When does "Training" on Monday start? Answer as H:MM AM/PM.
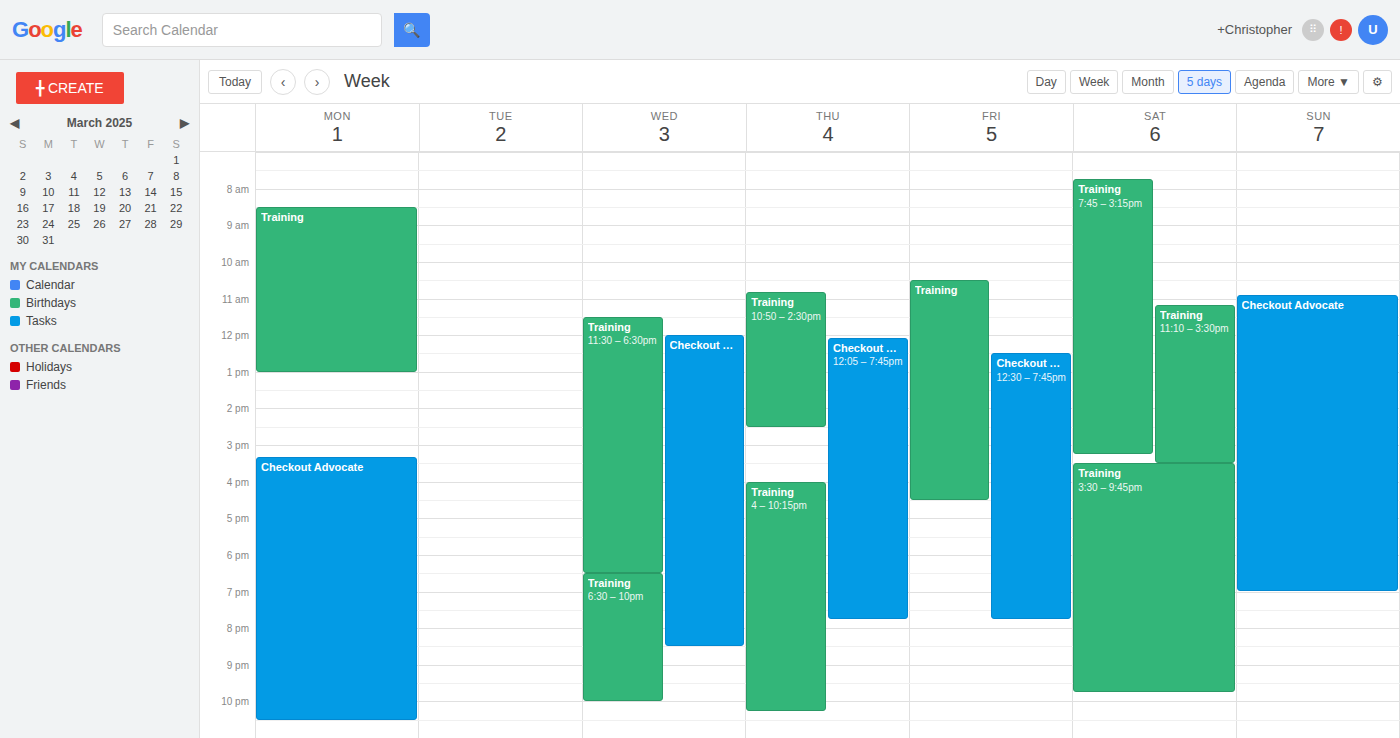
8:30 AM